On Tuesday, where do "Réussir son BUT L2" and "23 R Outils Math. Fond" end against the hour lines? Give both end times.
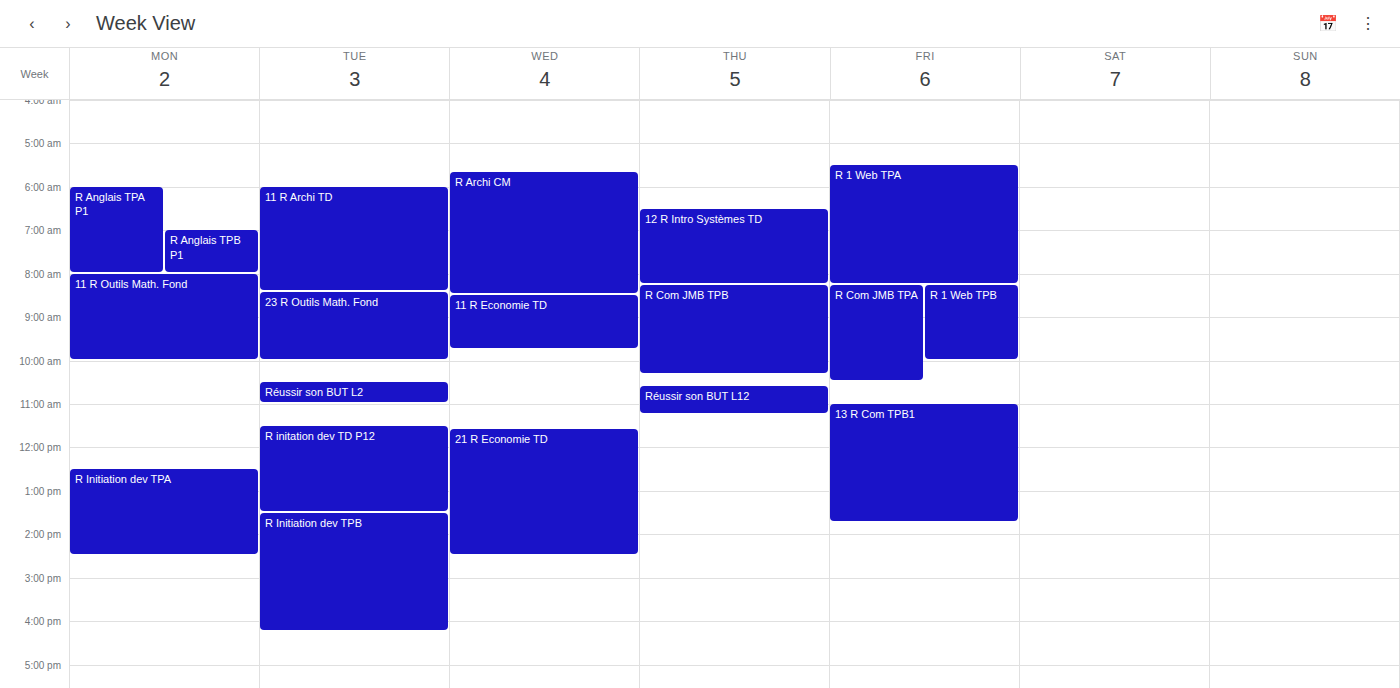
"Réussir son BUT L2": 11:00 AM, exactly on the 11 AM line. "23 R Outils Math. Fond": 10:00 AM, exactly on the 10 AM line.